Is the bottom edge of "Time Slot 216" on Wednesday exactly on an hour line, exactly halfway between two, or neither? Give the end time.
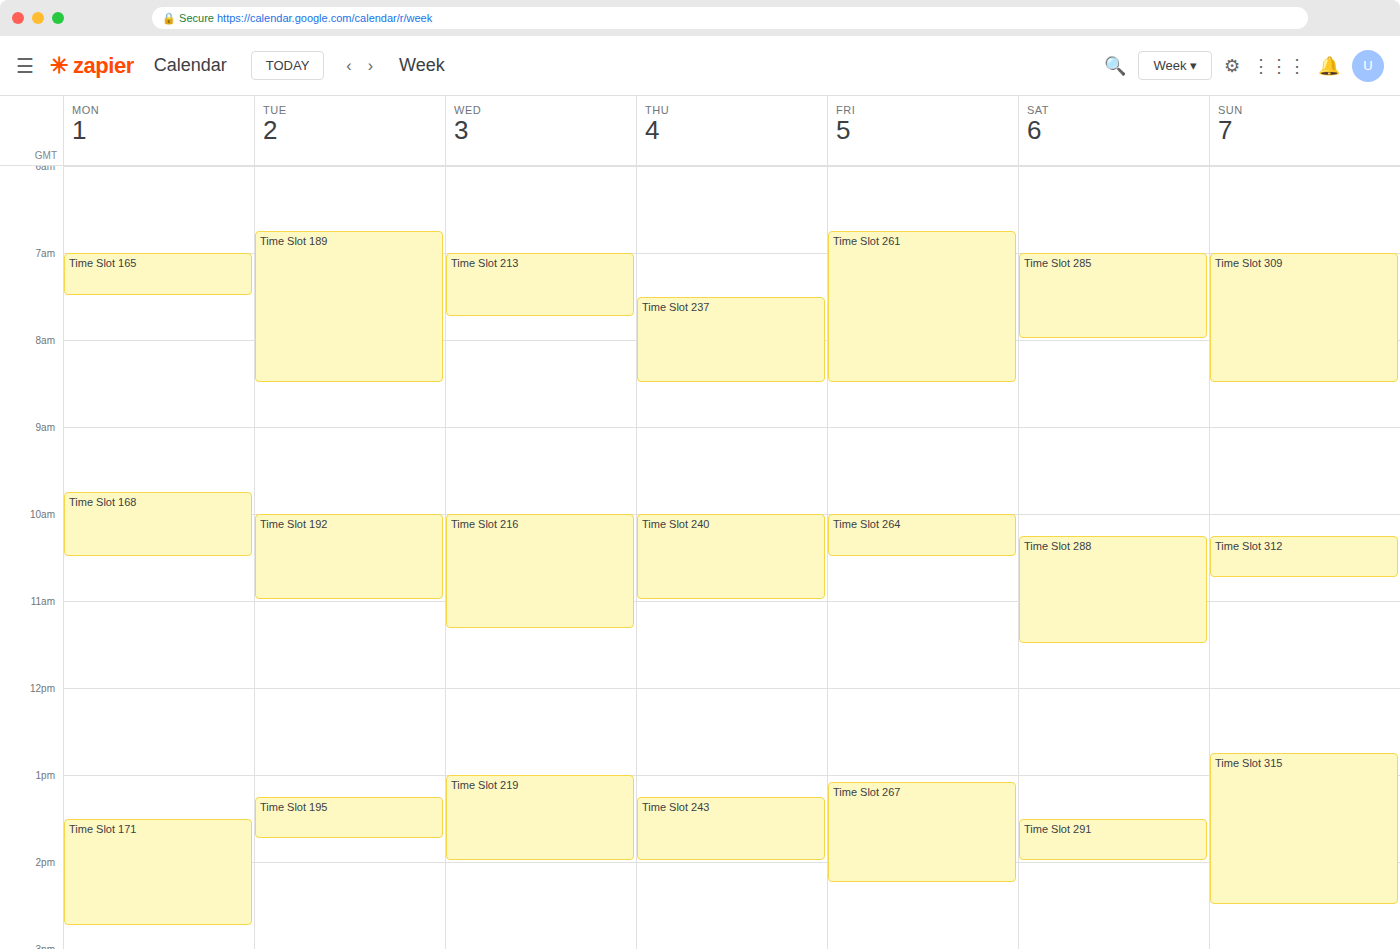
11:20 AM -- neither: 20 minutes below the 11 AM line and 40 minutes above the 12 PM line.